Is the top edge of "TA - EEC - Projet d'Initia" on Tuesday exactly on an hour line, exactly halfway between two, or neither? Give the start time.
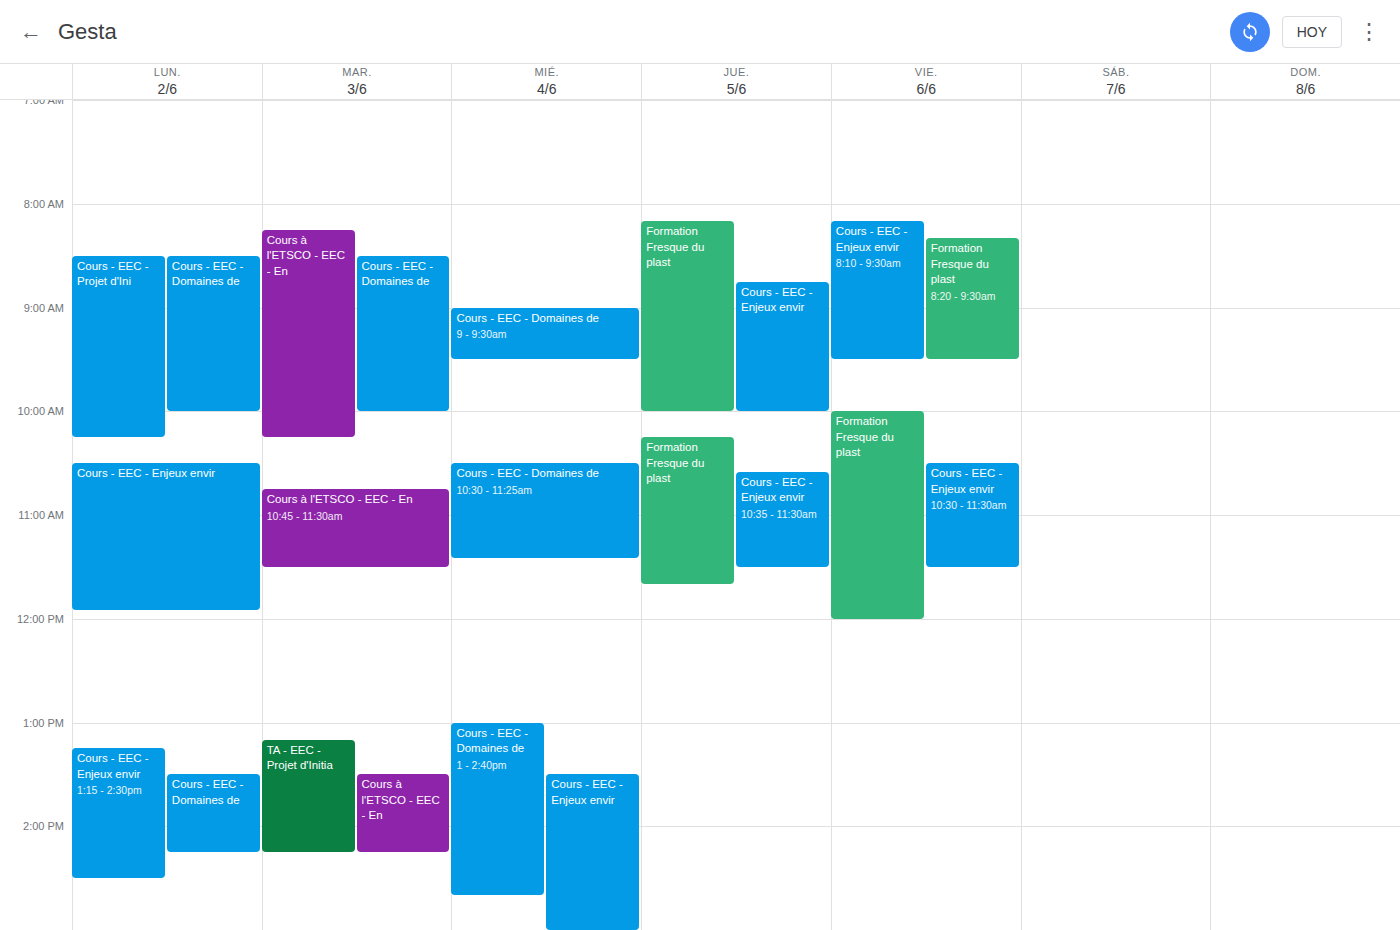
1:10 PM -- neither: 10 minutes below the 1 PM line and 50 minutes above the 2 PM line.